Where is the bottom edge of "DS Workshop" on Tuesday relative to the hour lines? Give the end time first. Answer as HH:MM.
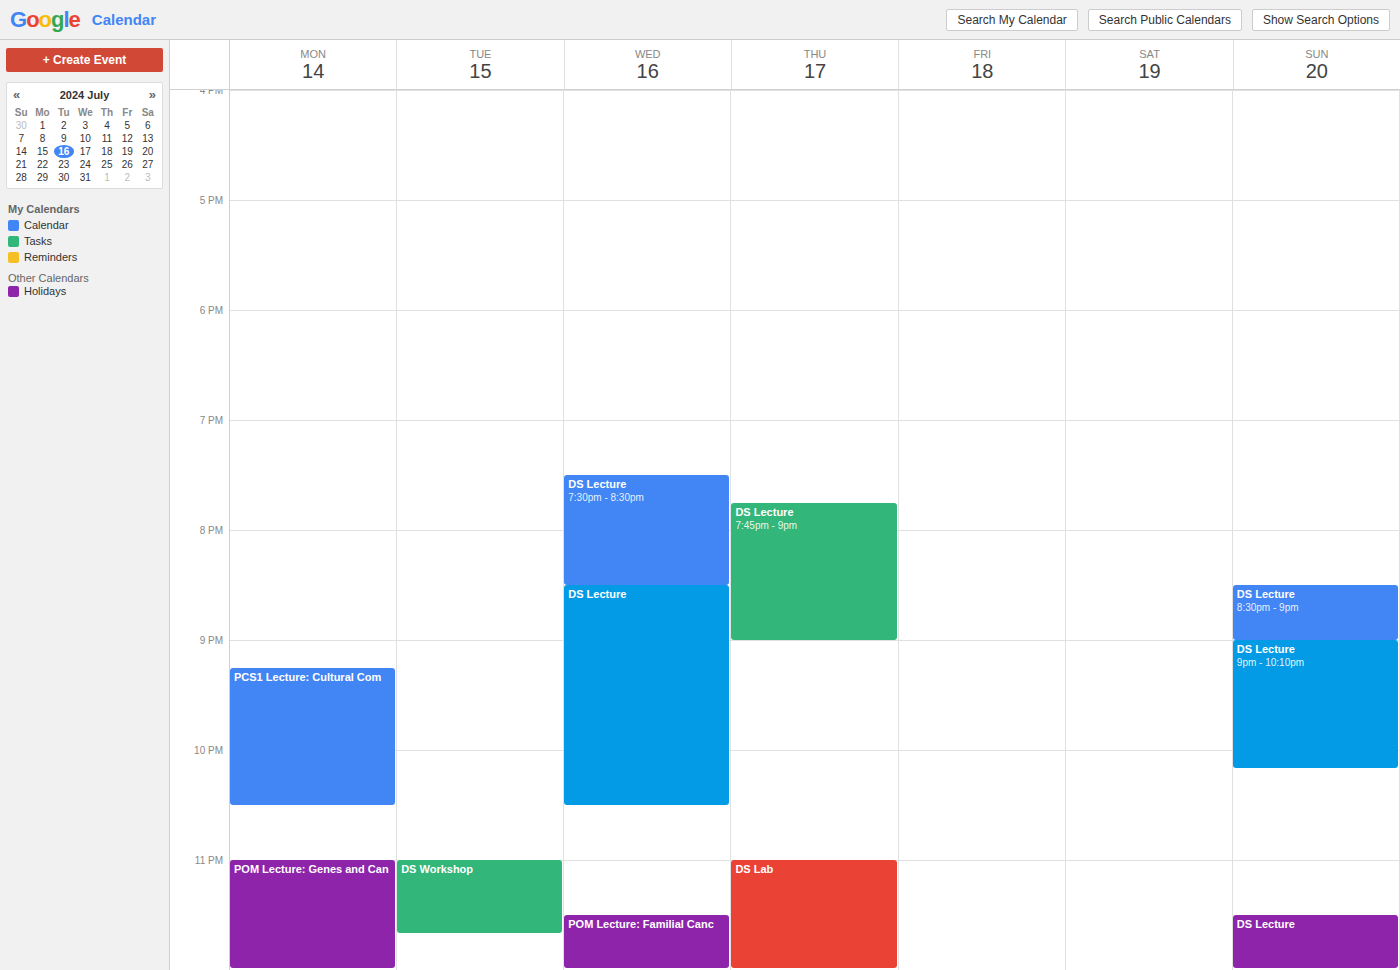
23:40 -- neither: 40 minutes below the 23:00 line and 20 minutes above the 24:00 line.